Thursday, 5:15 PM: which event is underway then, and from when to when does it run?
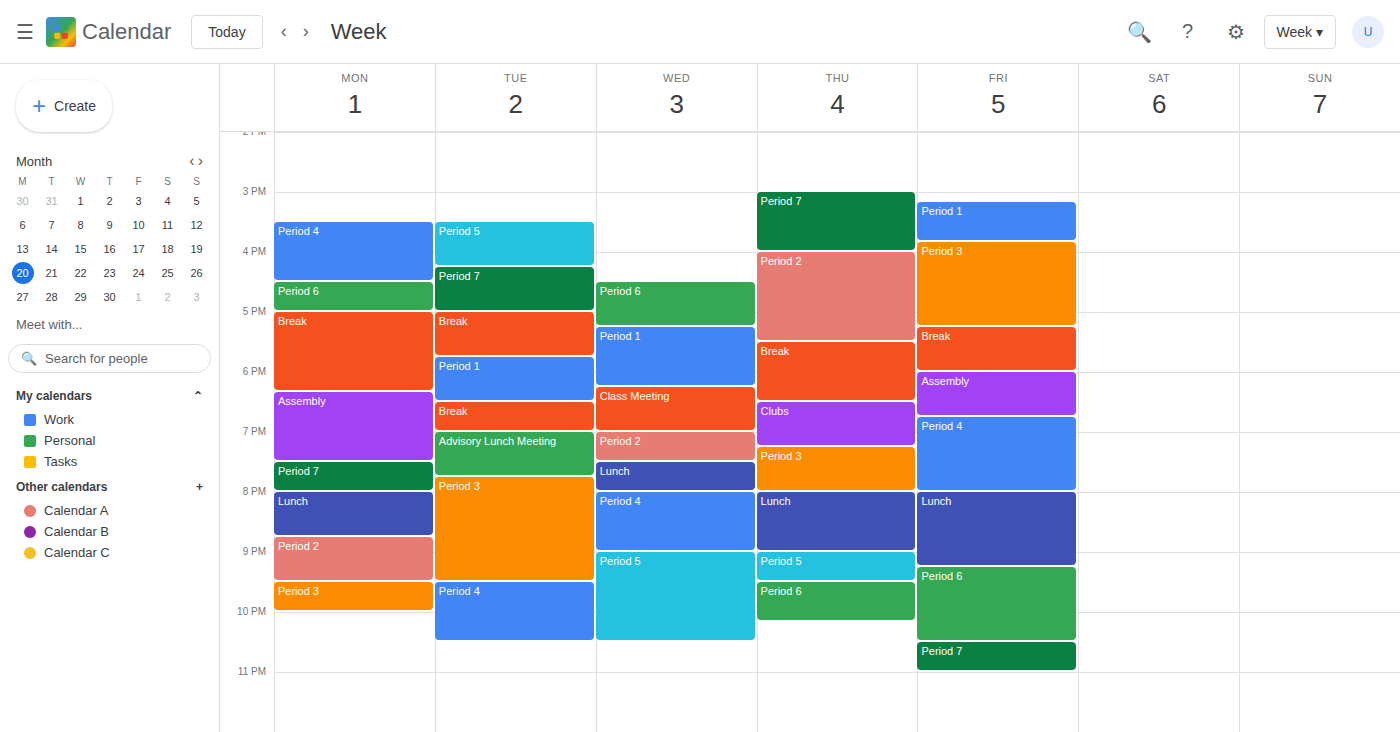
"Period 2", 4:00 PM to 5:30 PM